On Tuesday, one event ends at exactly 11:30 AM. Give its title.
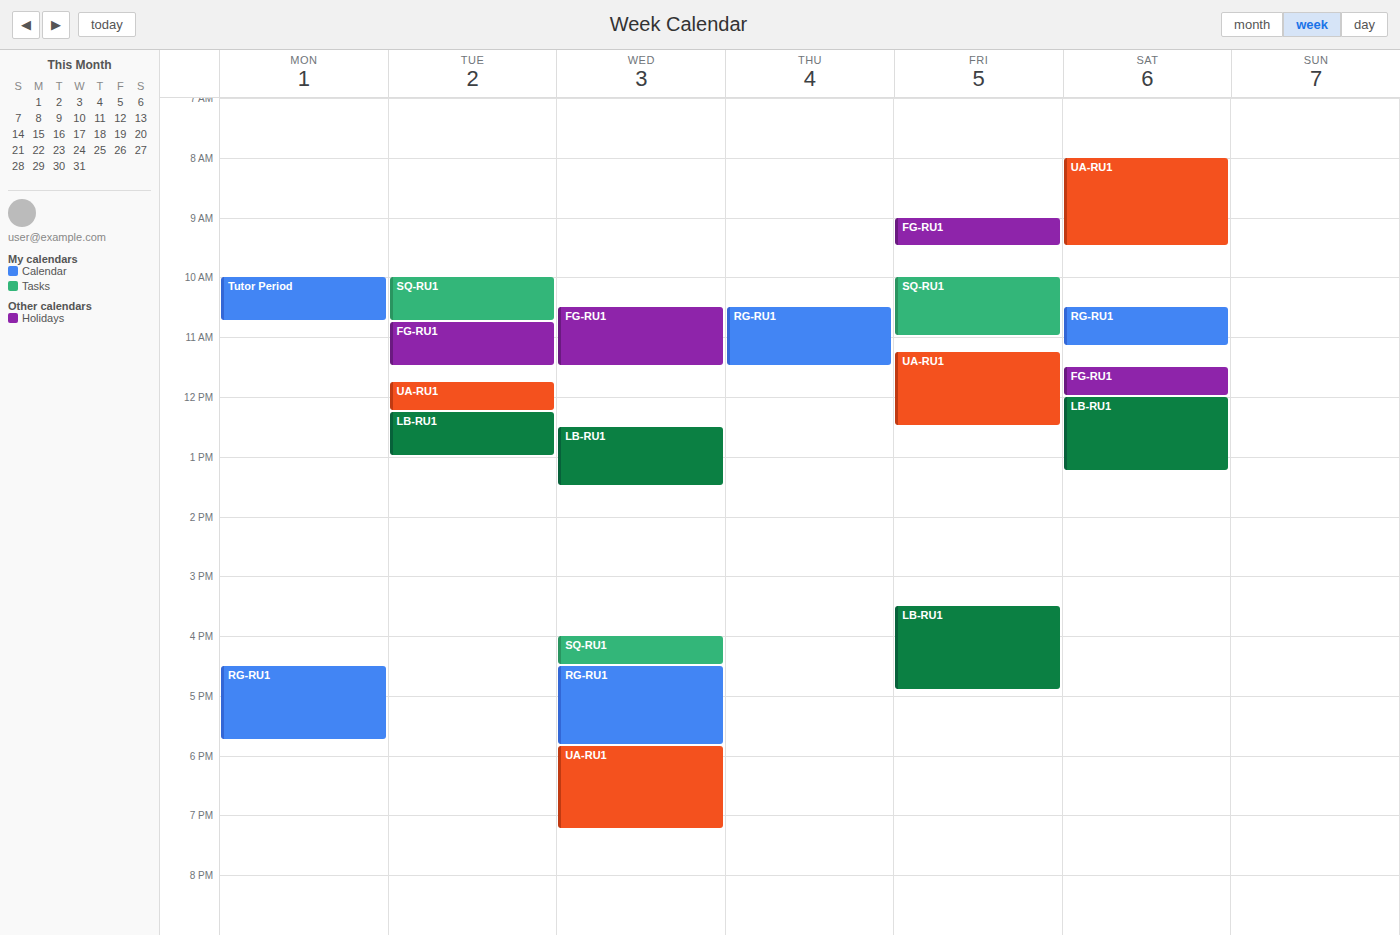
"FG-RU1"